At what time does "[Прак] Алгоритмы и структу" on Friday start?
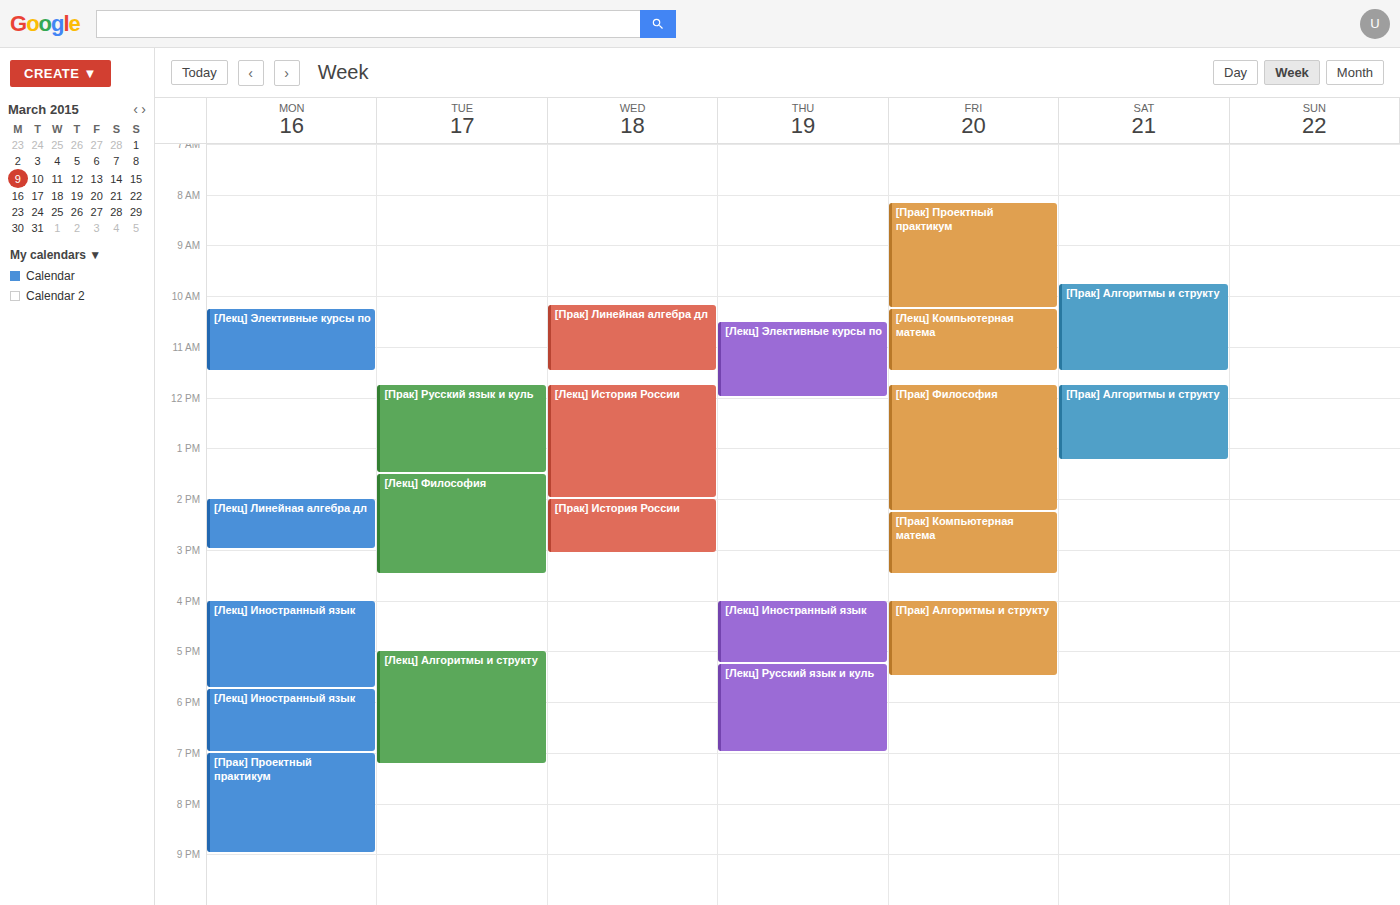
4:00 PM